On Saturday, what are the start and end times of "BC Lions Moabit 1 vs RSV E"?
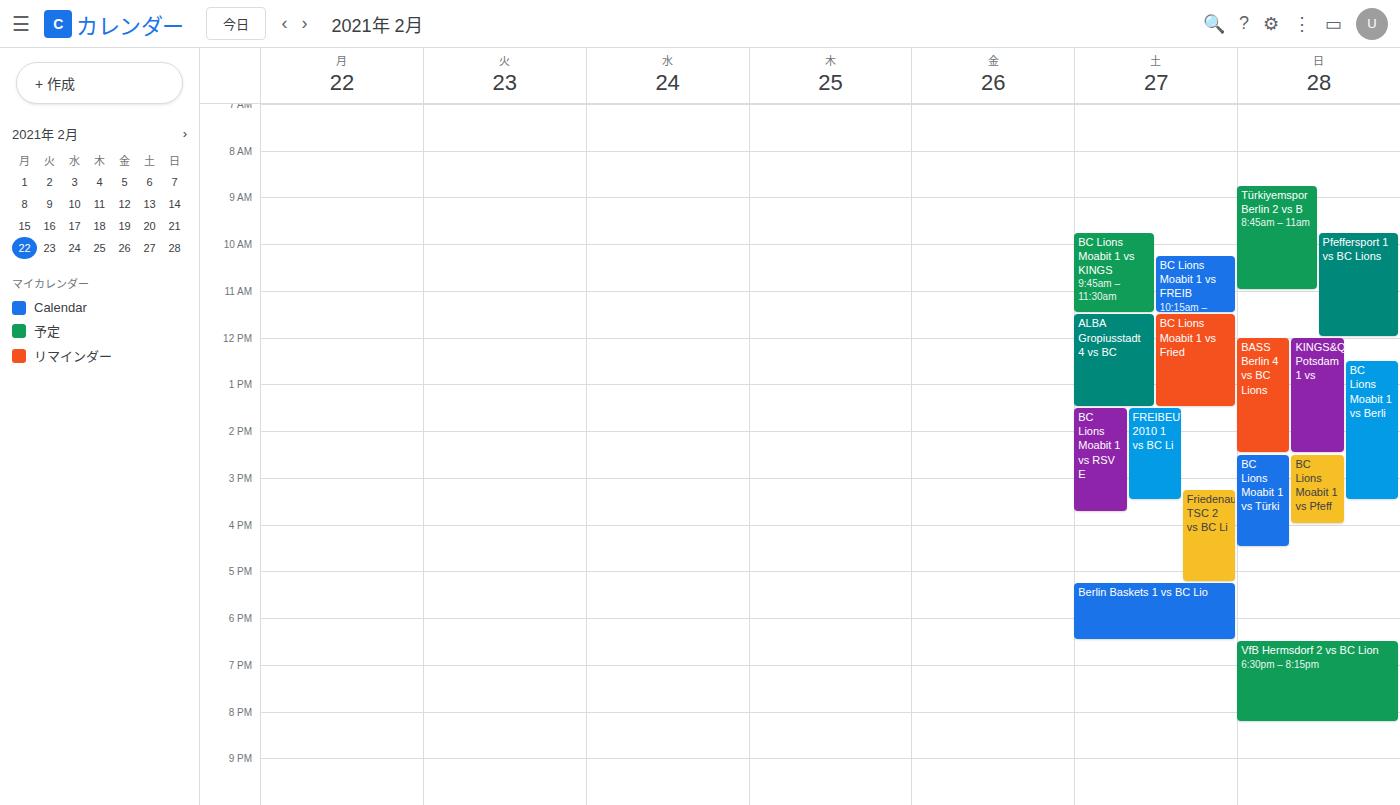
1:30 PM to 3:45 PM